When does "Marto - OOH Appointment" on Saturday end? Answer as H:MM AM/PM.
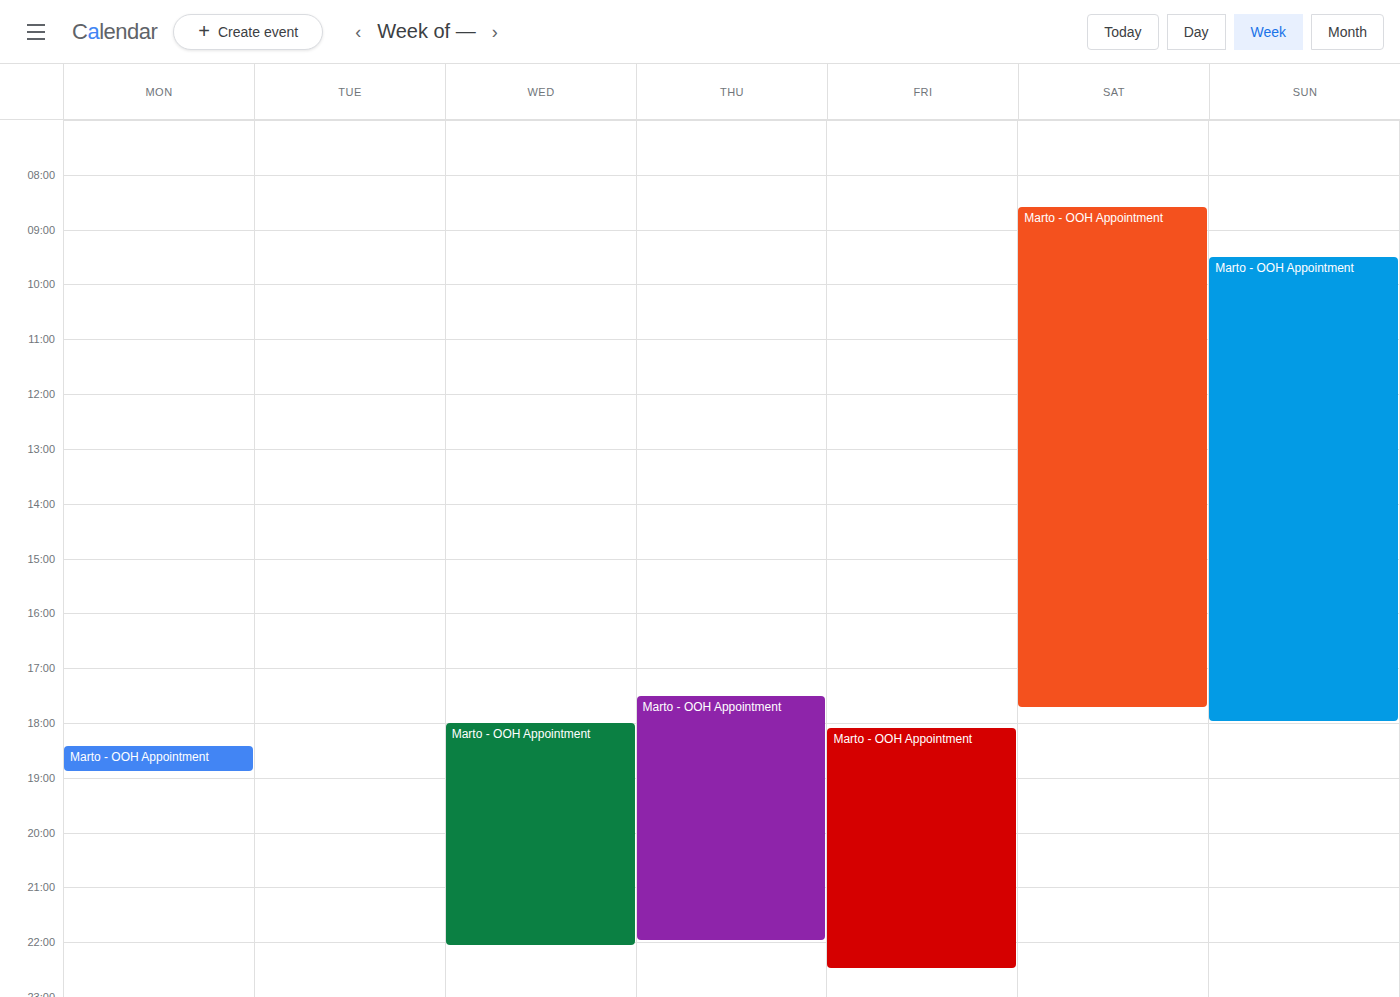
5:45 PM